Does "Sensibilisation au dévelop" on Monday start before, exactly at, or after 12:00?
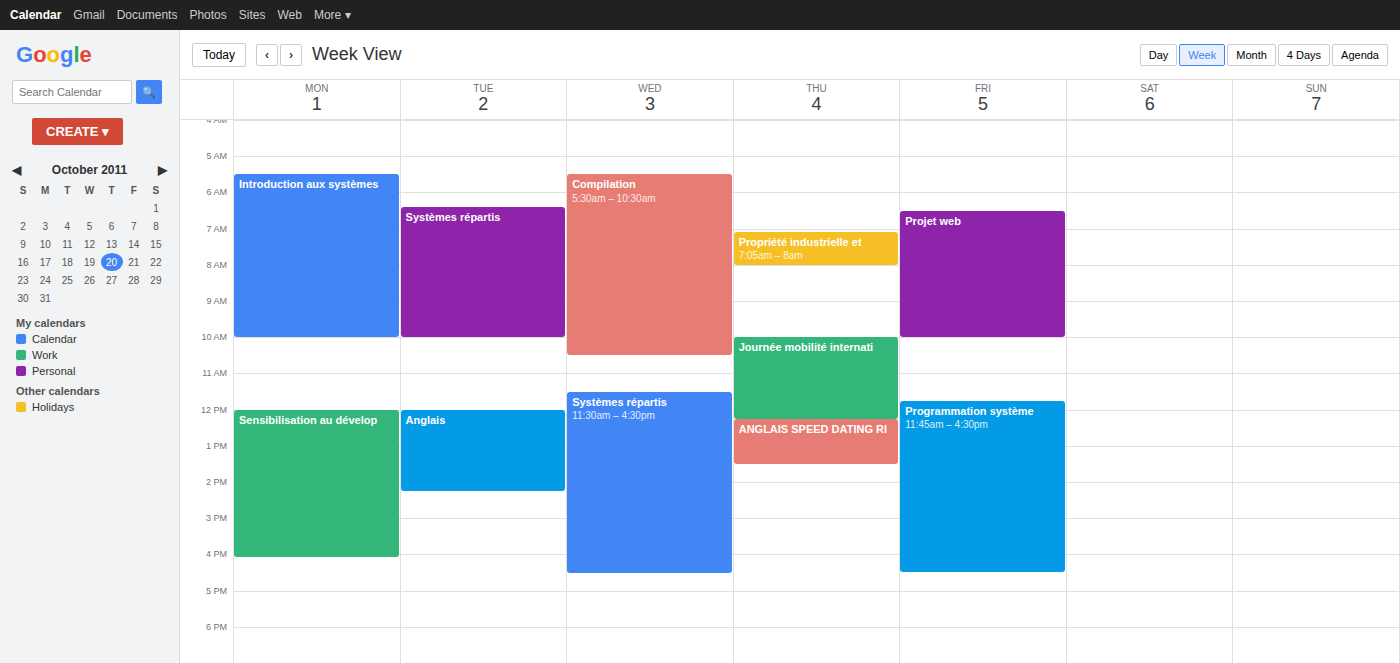
12:00 -- exactly at 12:00, on the 12:00 line.